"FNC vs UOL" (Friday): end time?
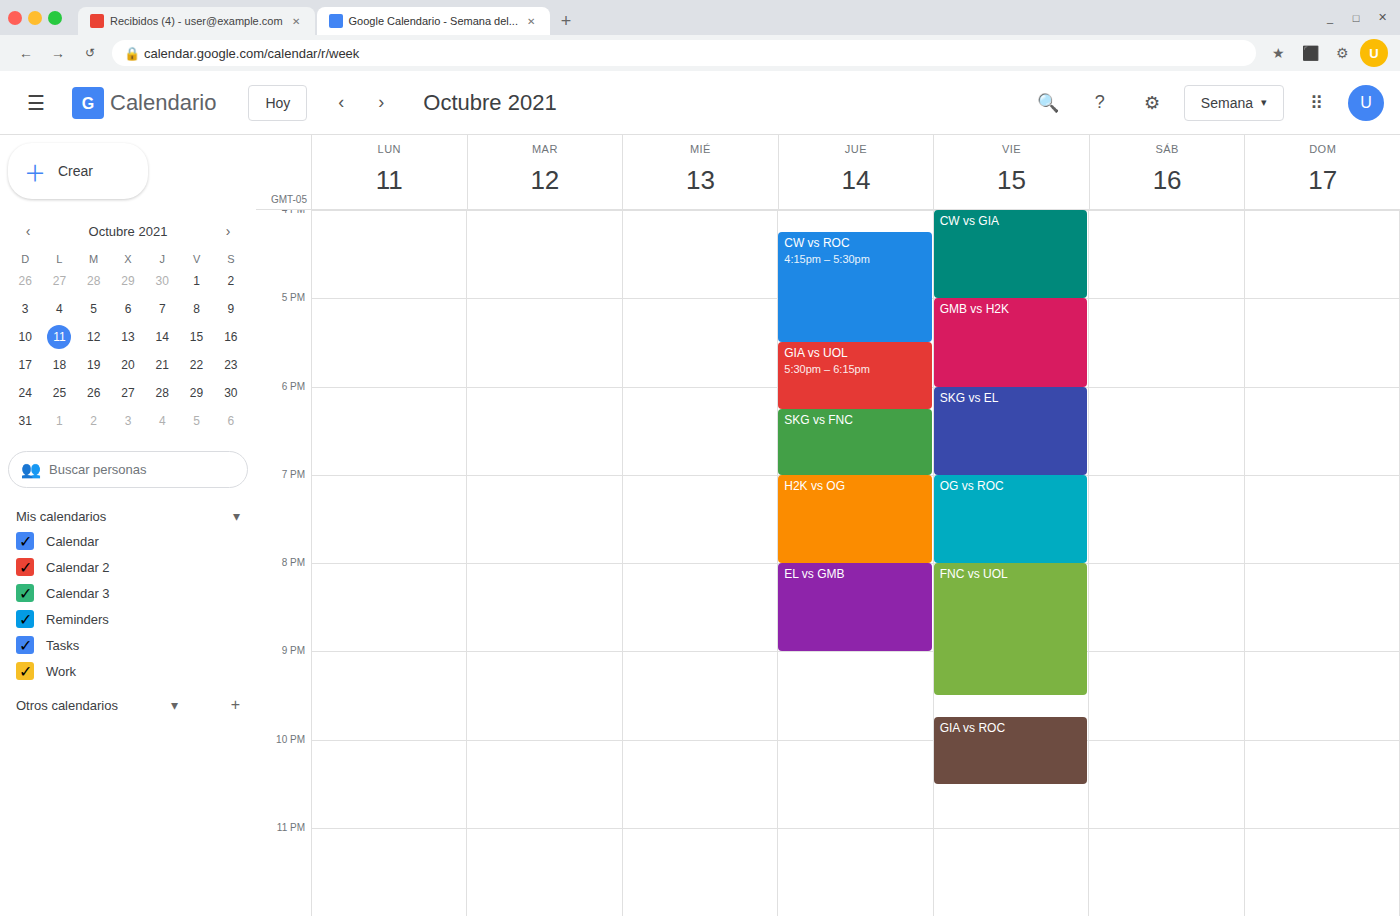
9:30 PM